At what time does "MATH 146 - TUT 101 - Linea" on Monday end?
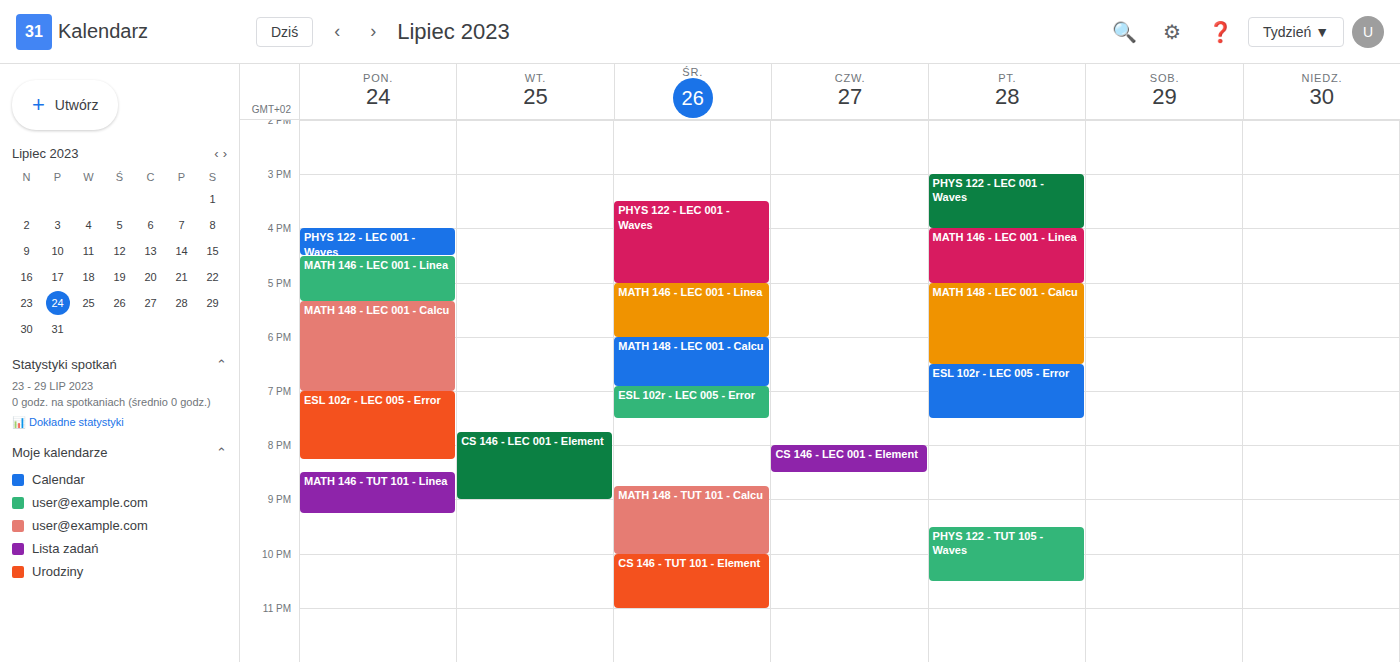
9:15 PM